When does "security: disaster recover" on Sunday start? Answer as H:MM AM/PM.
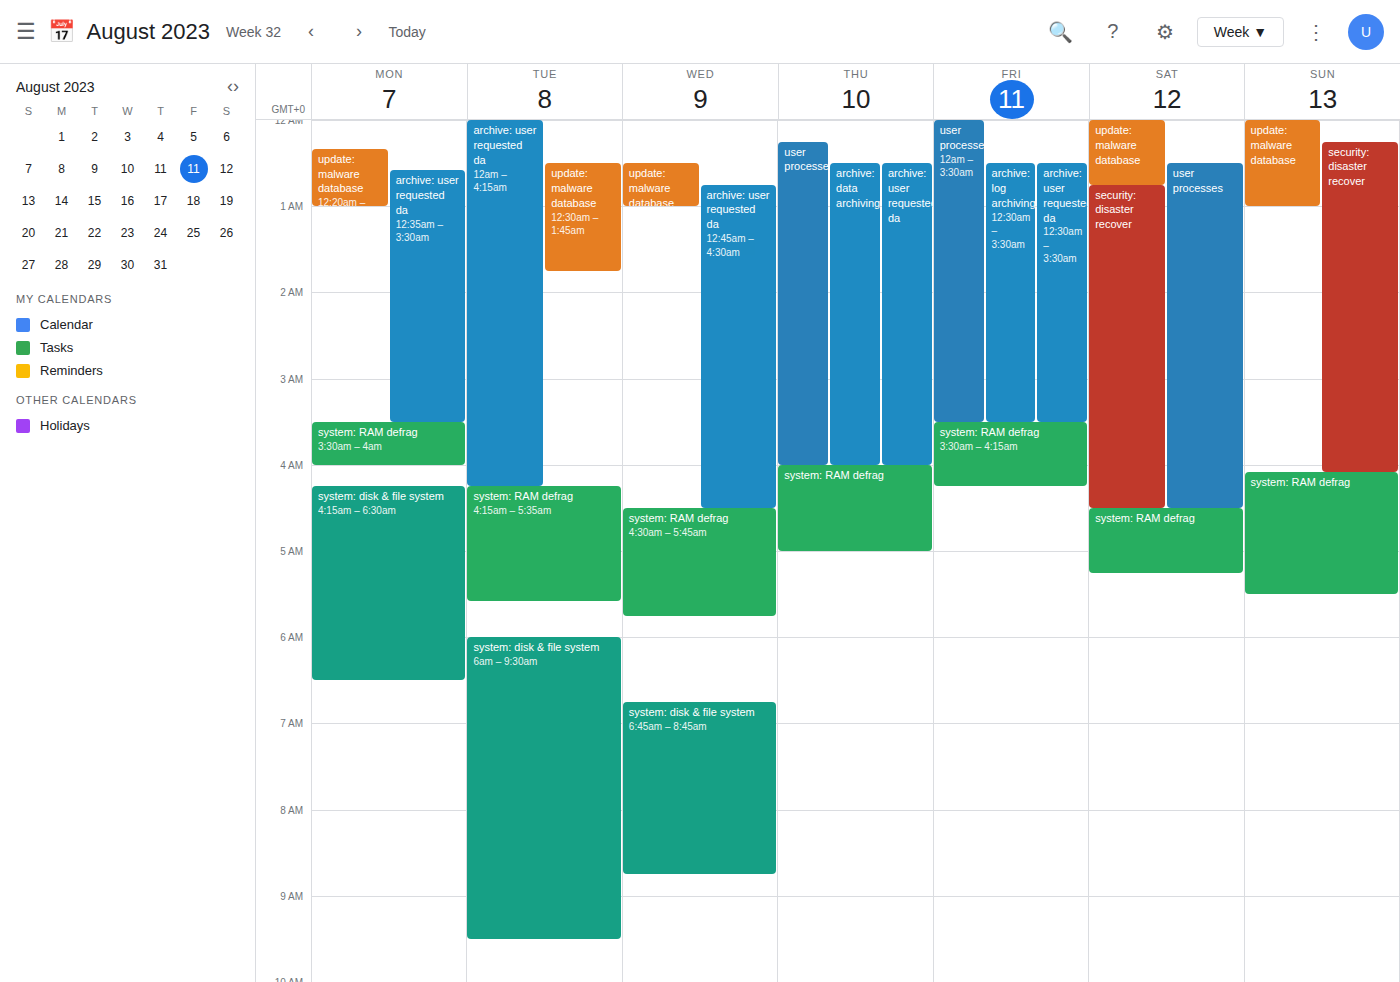
12:15 AM